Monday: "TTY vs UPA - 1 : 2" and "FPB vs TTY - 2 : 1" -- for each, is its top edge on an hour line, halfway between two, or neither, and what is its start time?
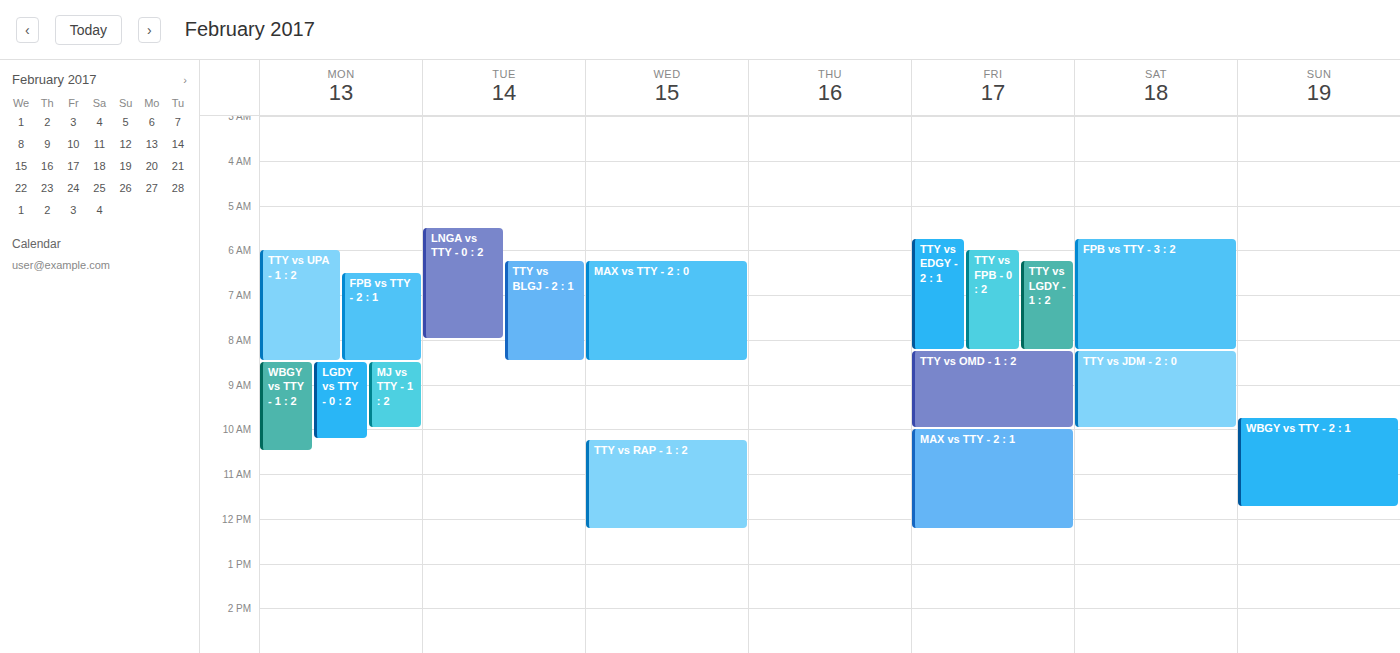
"TTY vs UPA - 1 : 2": 06:00, exactly on the 06:00 line. "FPB vs TTY - 2 : 1": 06:30, halfway between the 06:00 and 07:00 lines.